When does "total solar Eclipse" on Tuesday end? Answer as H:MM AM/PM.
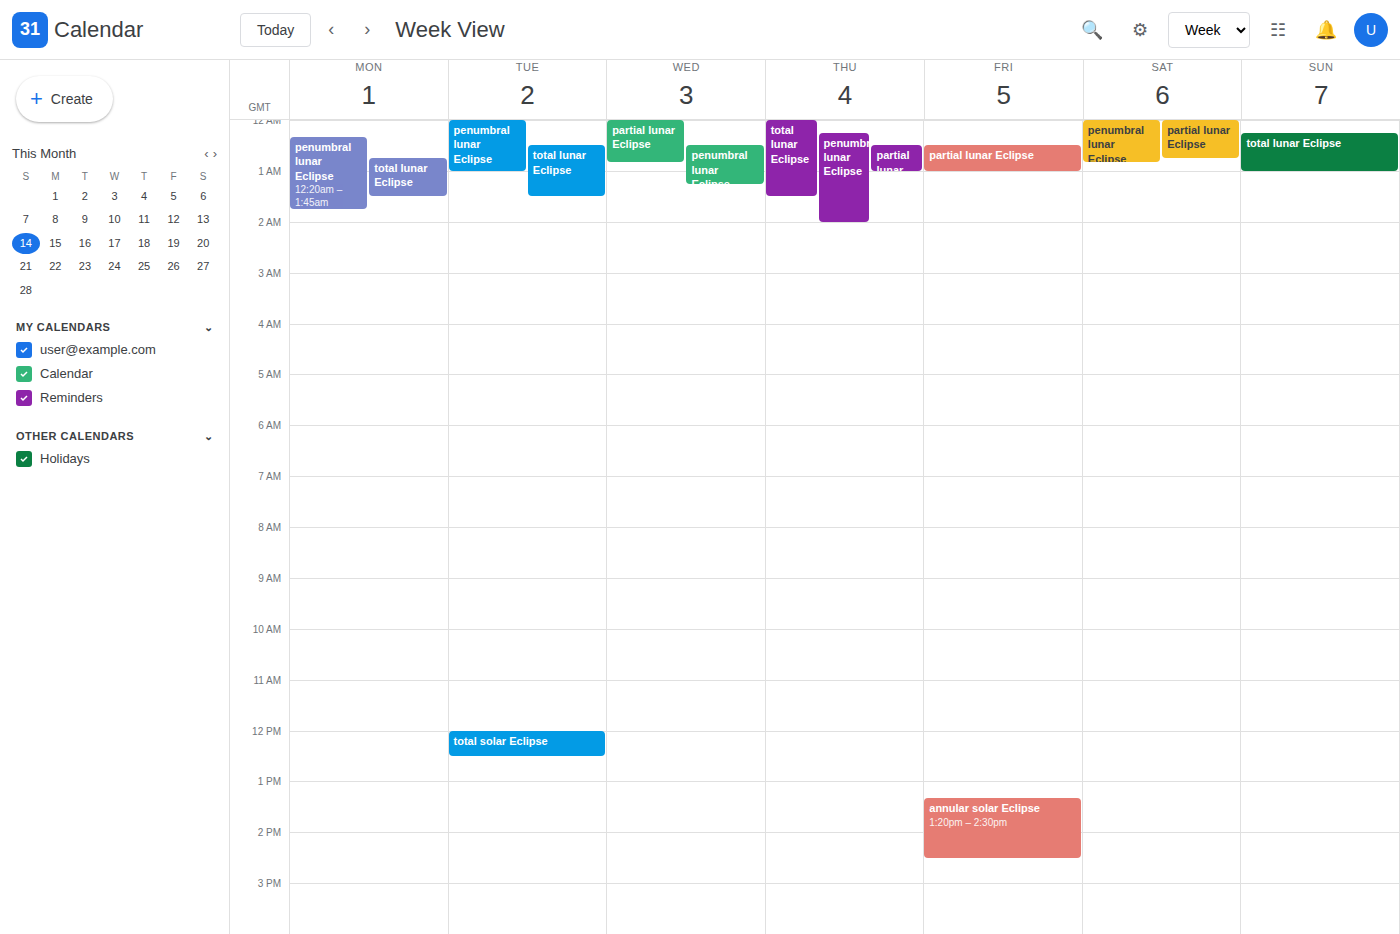
12:30 PM